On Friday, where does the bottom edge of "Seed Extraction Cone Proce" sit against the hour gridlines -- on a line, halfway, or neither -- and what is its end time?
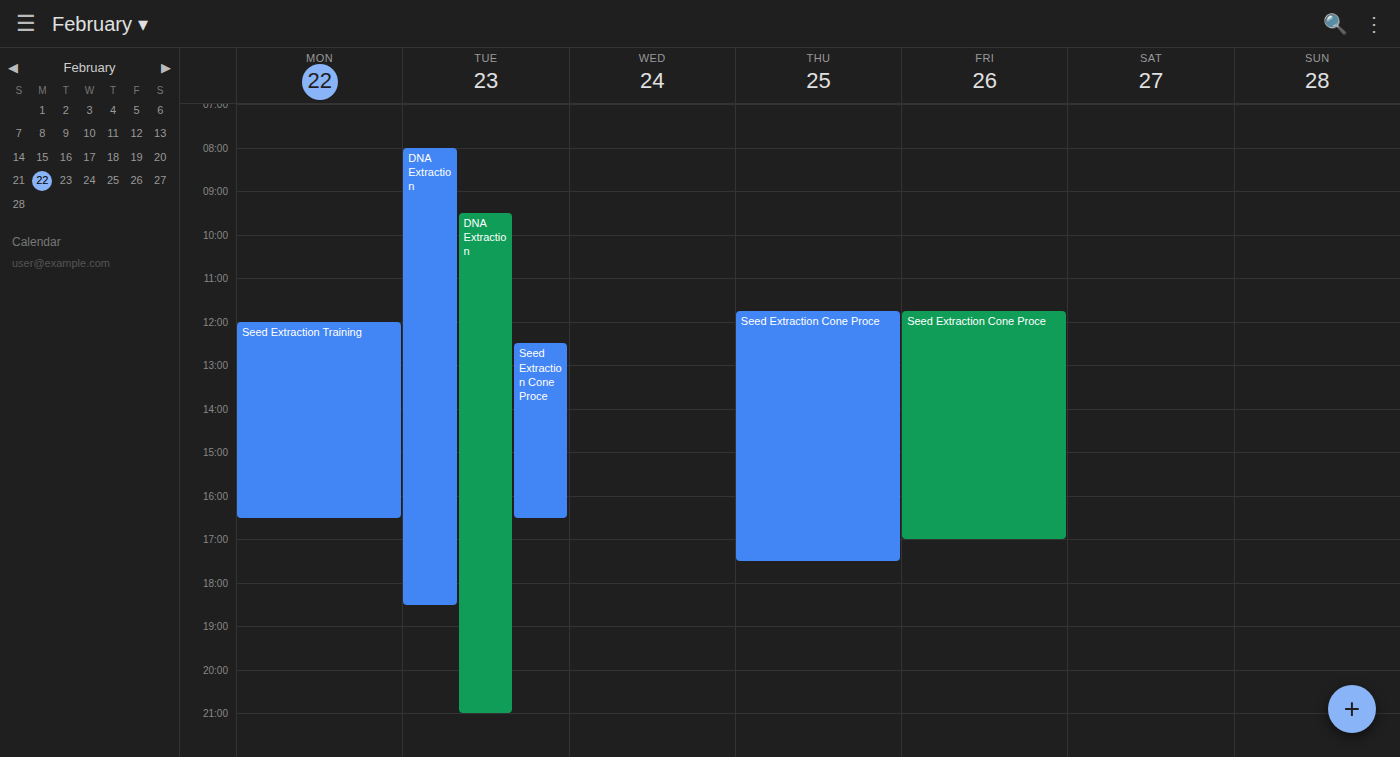
5:00 PM -- exactly on the 5 PM line.